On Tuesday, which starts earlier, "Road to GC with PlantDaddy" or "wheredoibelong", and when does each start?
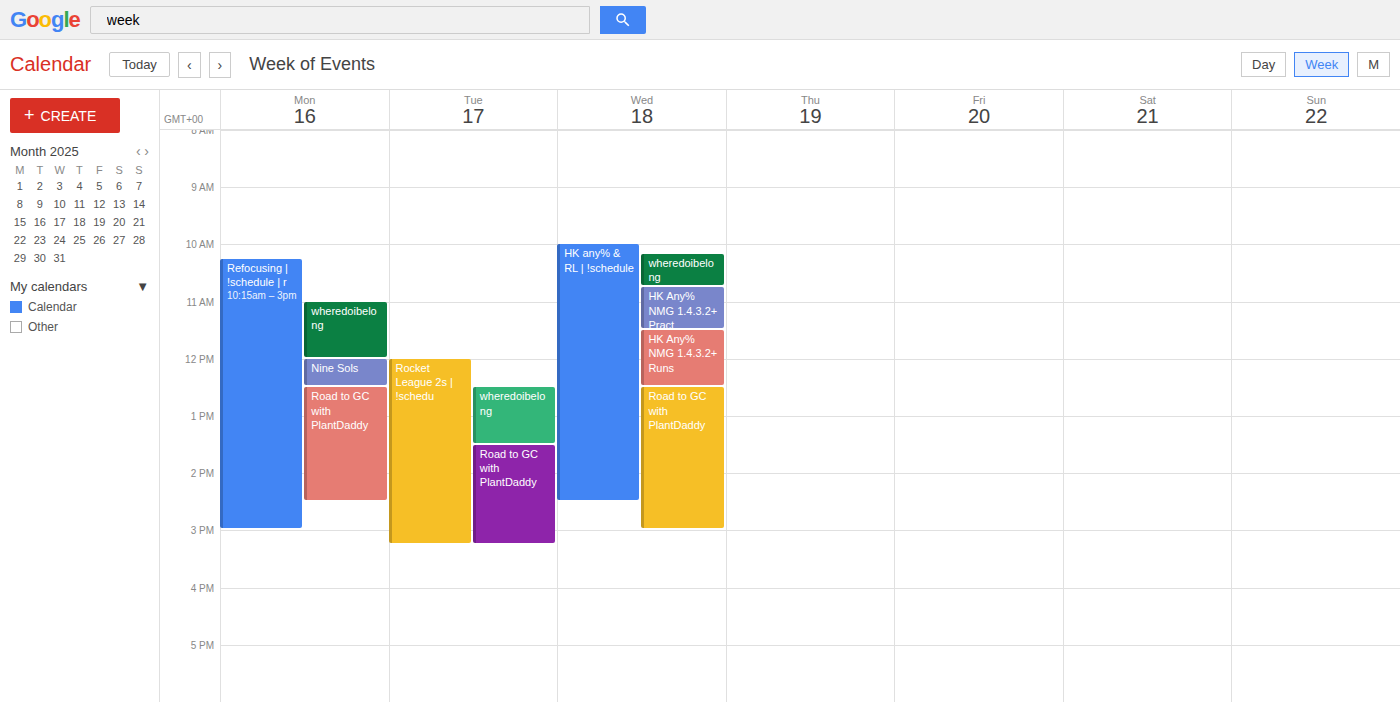
"wheredoibelong" 12:30 PM; "Road to GC with PlantDaddy" 1:30 PM.